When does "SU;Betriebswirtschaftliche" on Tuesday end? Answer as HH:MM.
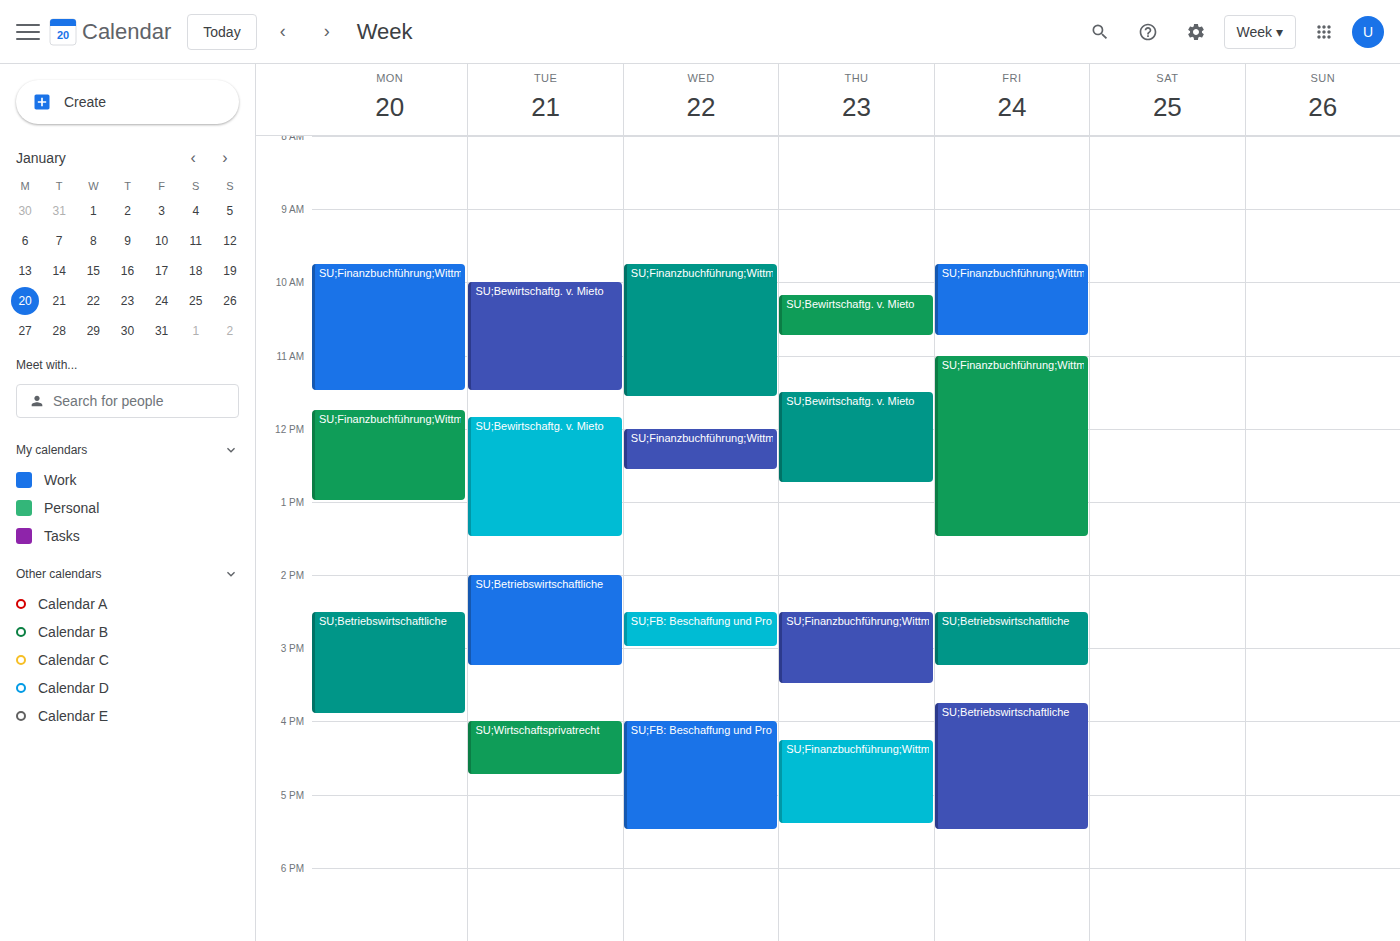
15:15